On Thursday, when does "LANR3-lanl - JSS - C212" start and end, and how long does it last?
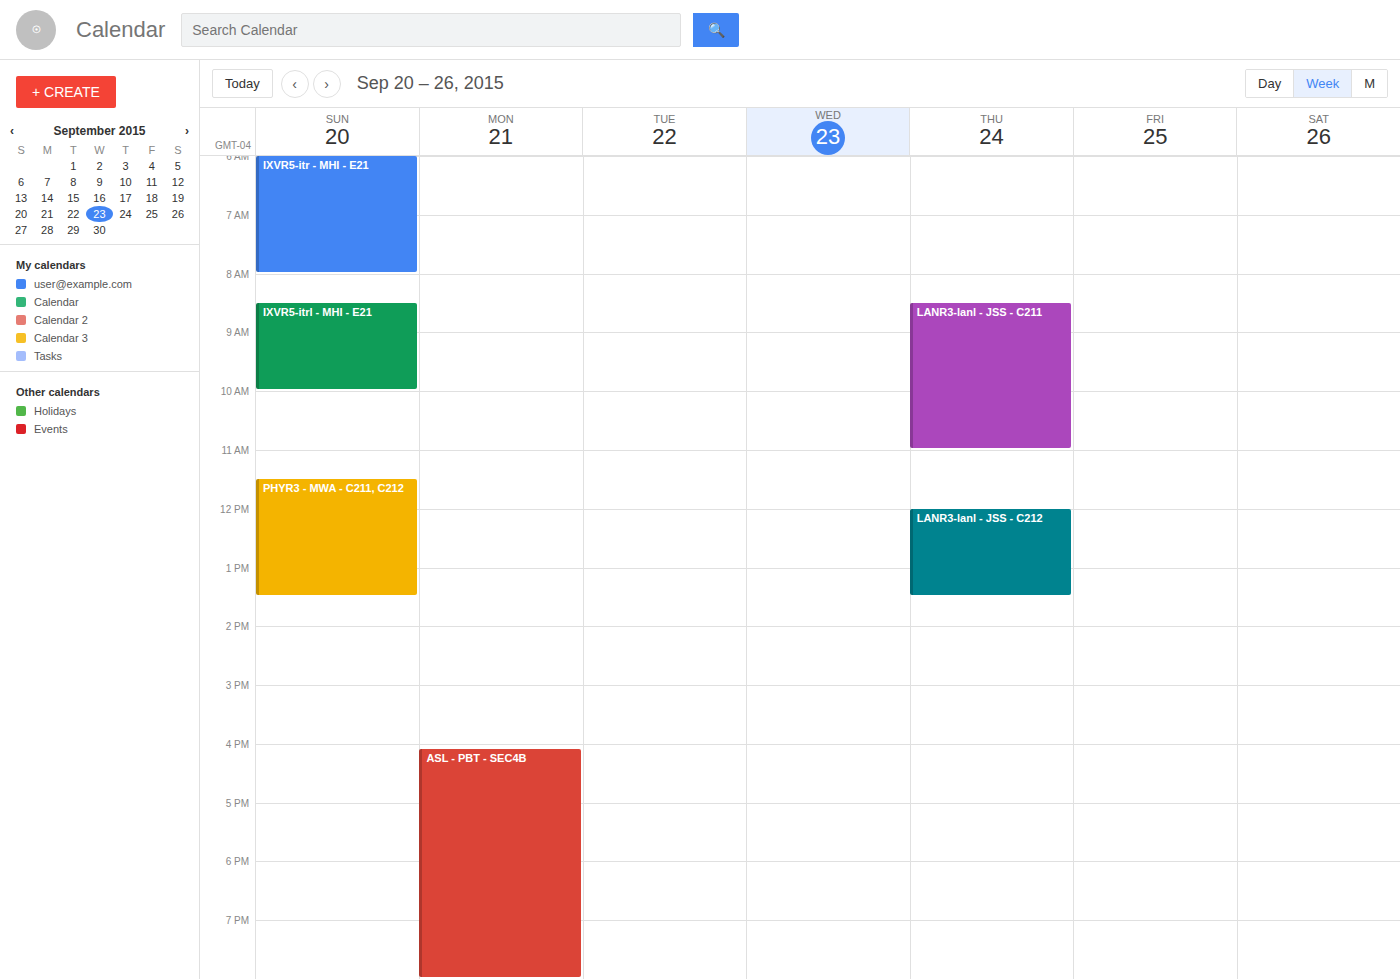
12:00 PM to 1:30 PM, 1 hour 30 minutes